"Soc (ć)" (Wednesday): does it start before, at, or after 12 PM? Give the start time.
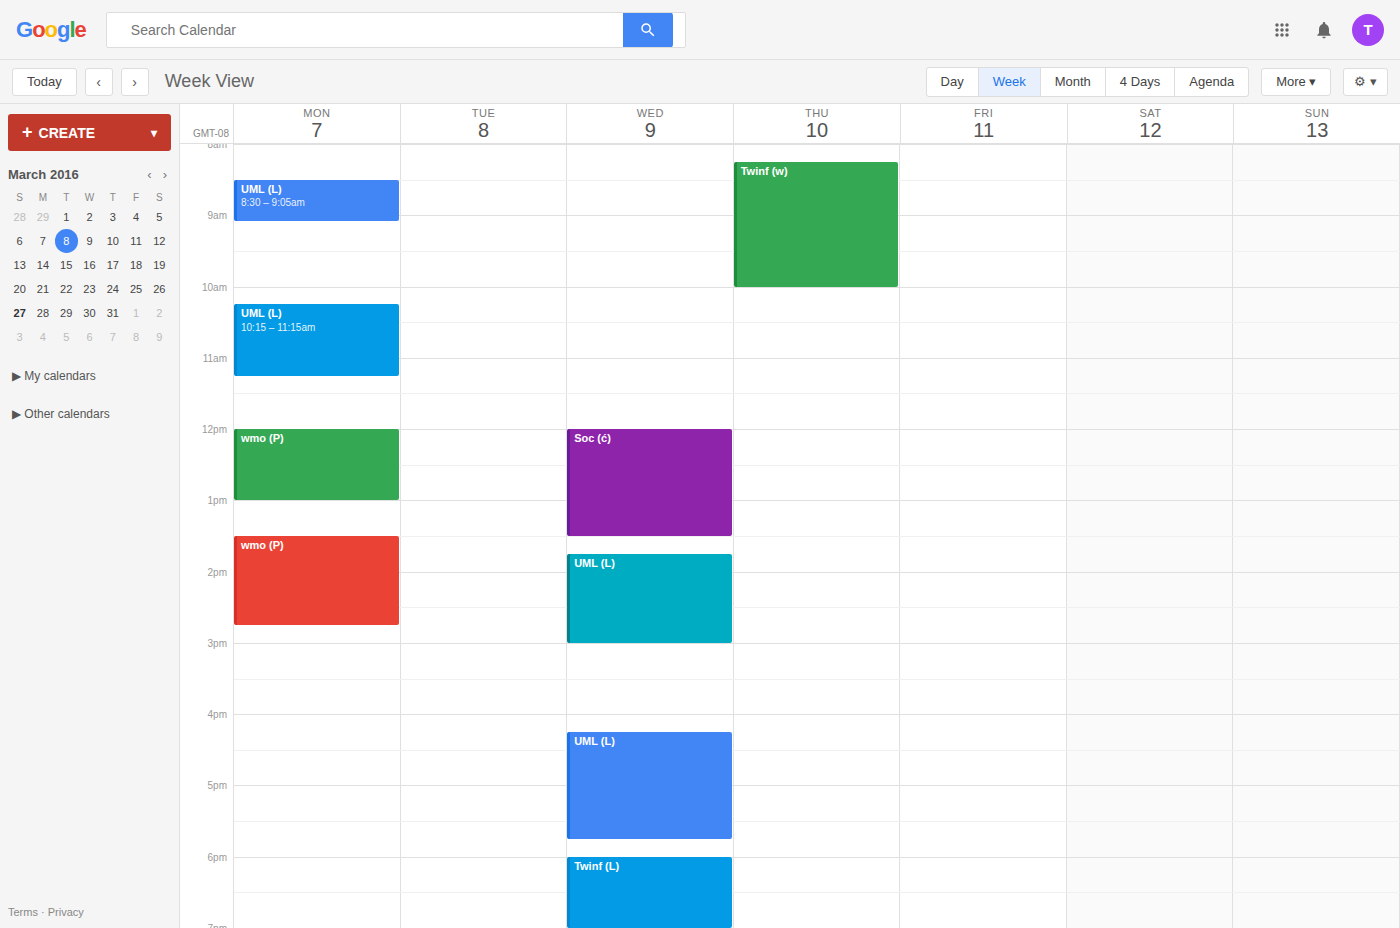
12:00 PM -- exactly at 12 PM, on the 12 PM line.